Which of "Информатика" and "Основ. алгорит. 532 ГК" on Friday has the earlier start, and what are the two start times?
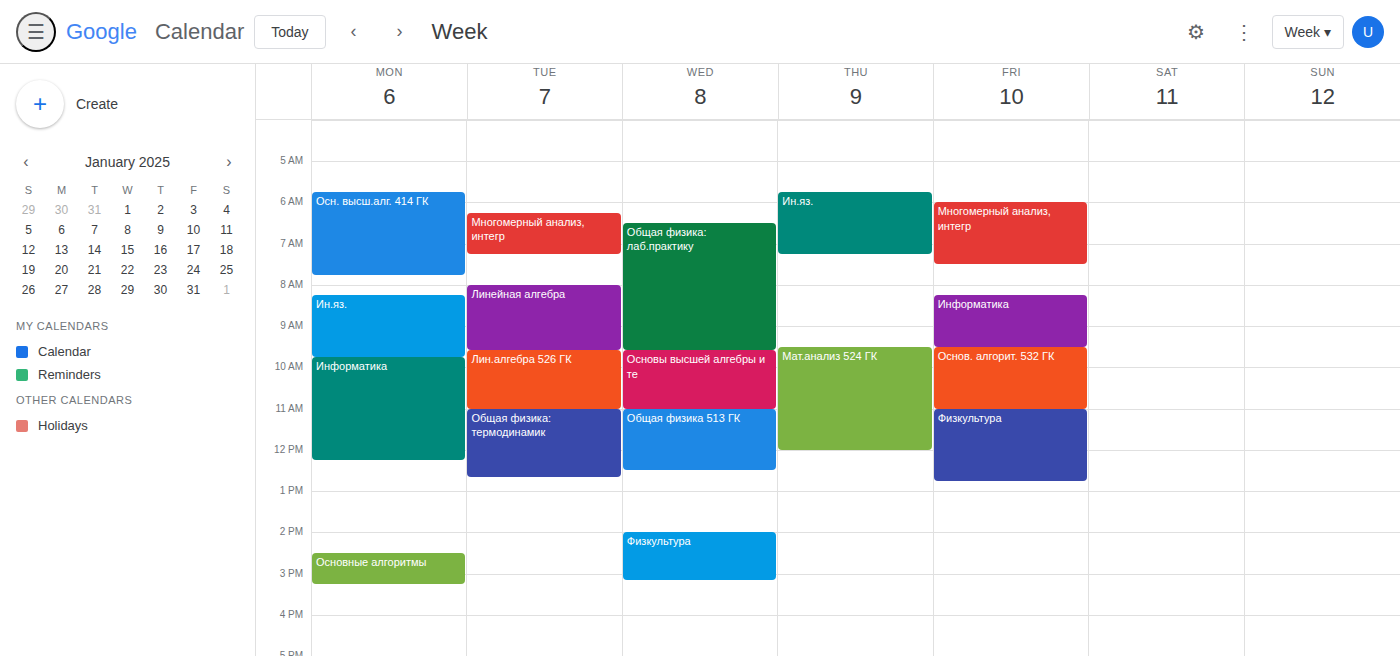
"Информатика" 8:15 AM; "Основ. алгорит. 532 ГК" 9:30 AM.